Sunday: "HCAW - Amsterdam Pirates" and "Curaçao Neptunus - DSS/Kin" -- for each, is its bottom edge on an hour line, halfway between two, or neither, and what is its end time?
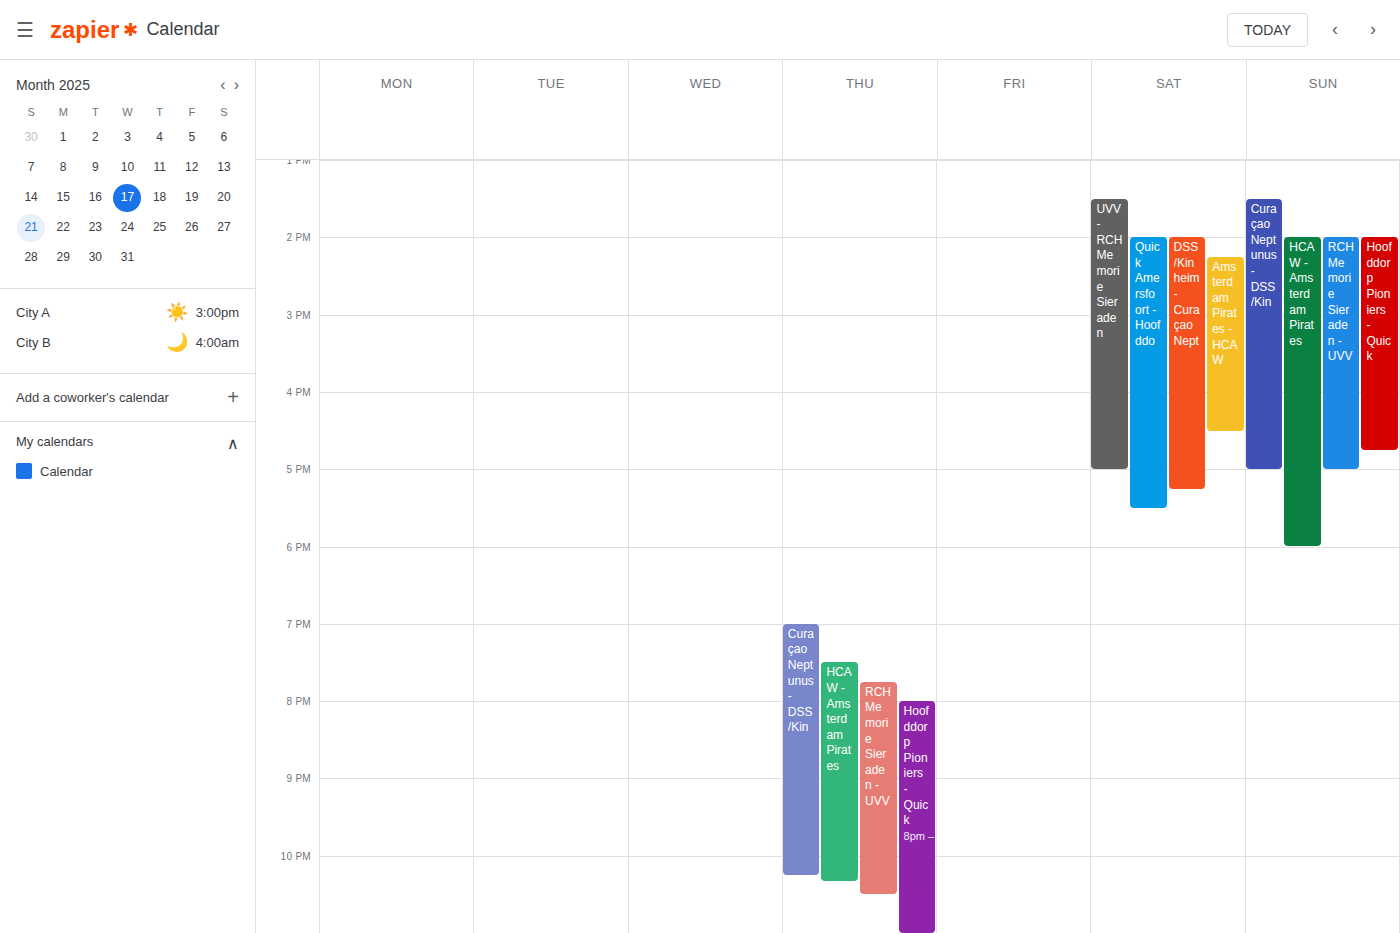
"HCAW - Amsterdam Pirates": 18:00, exactly on the 18:00 line. "Curaçao Neptunus - DSS/Kin": 17:00, exactly on the 17:00 line.